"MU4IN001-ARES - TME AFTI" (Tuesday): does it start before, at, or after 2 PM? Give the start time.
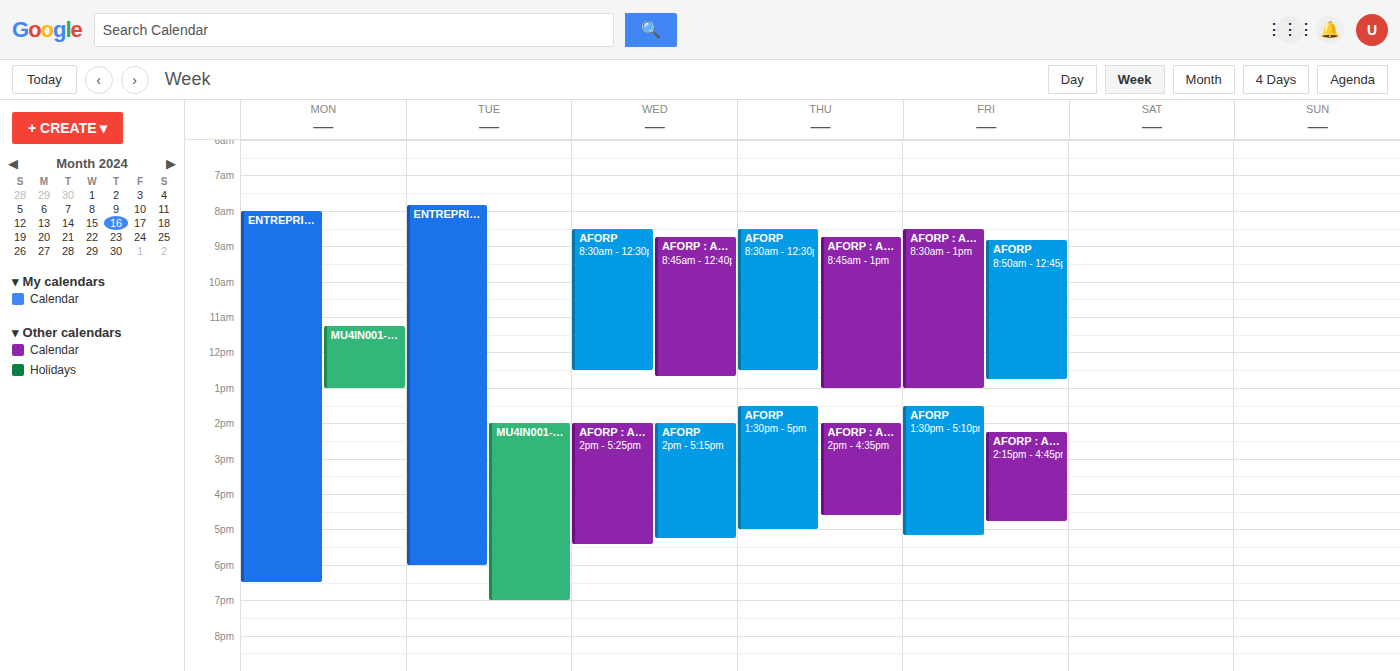
2:00 PM -- exactly at 2 PM, on the 2 PM line.